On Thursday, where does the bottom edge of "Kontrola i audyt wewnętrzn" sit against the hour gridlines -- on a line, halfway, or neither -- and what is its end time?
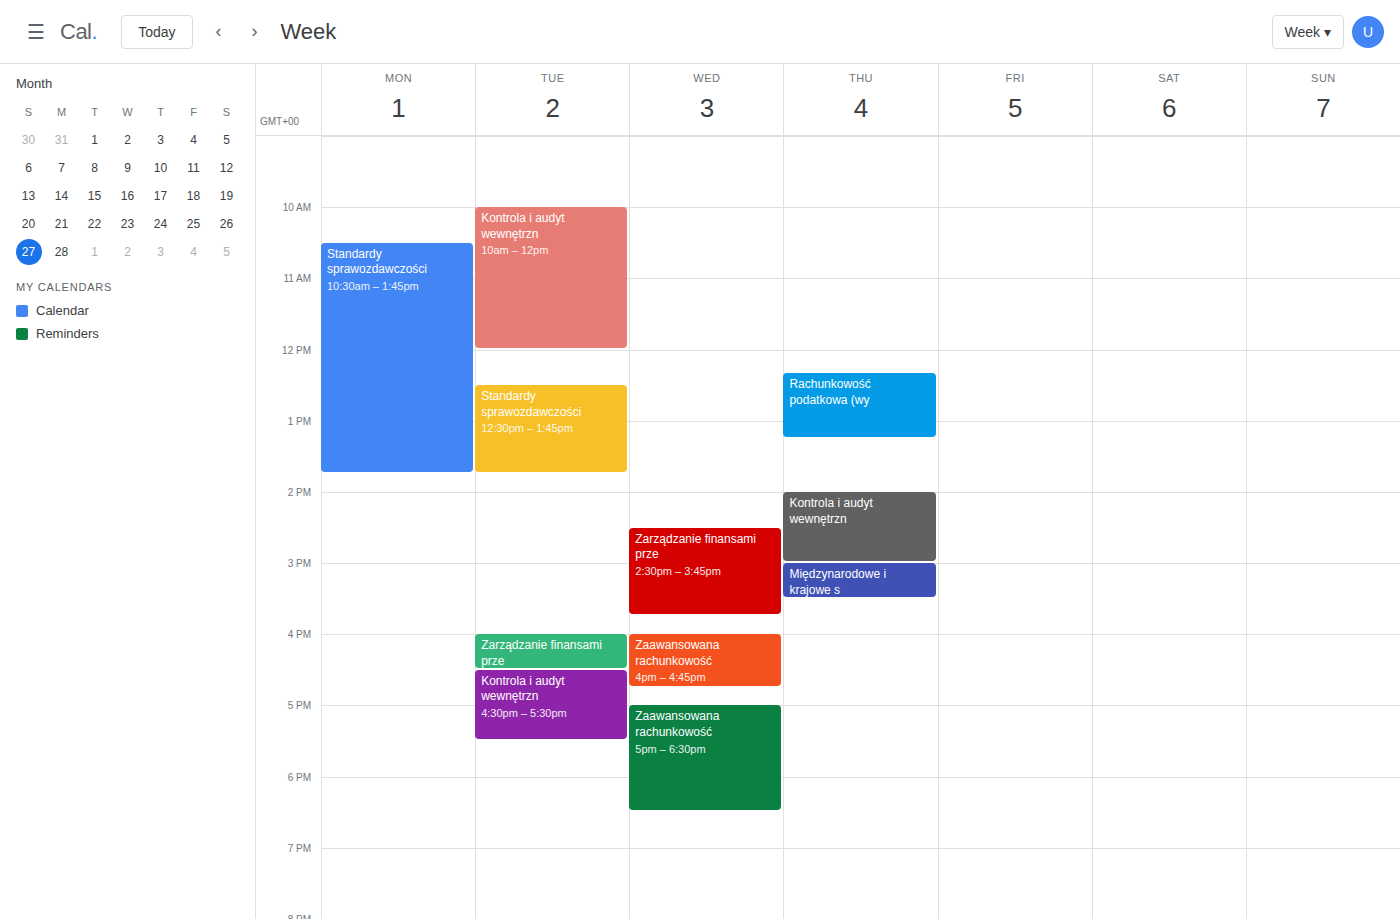
3:00 PM -- exactly on the 3 PM line.